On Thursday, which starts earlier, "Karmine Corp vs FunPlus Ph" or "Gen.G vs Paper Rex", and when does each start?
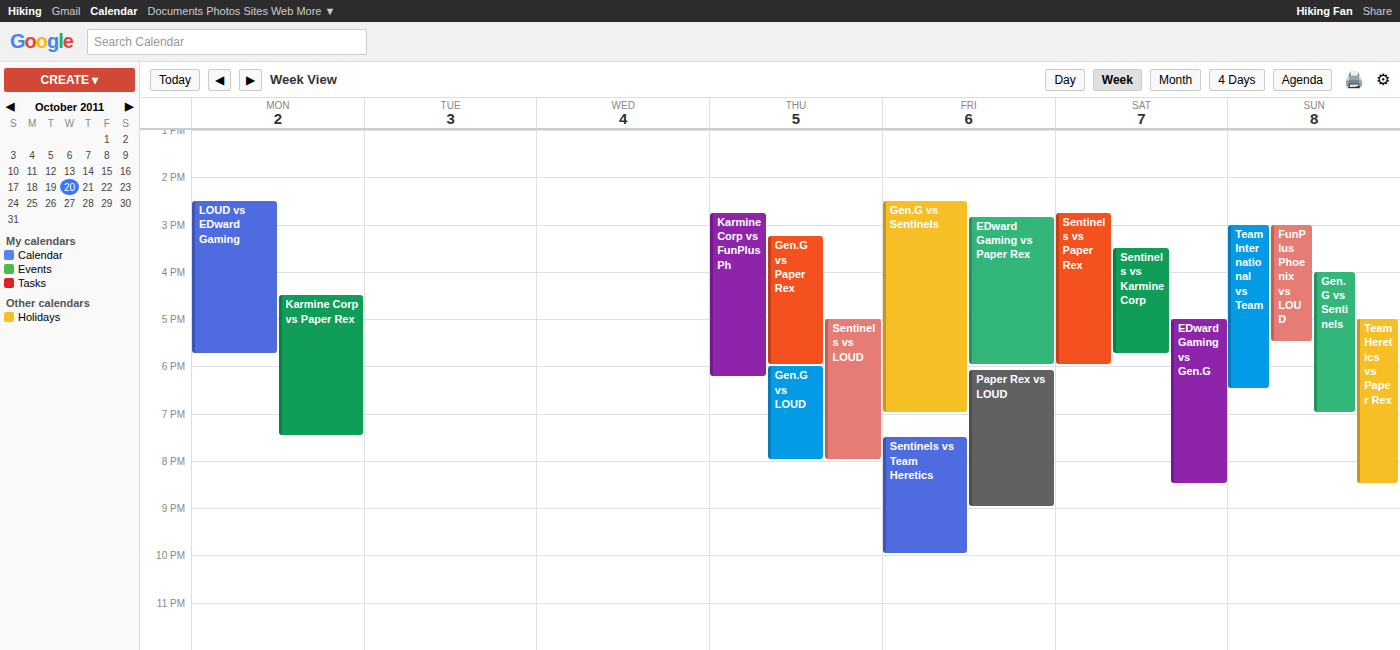
"Karmine Corp vs FunPlus Ph" 2:45 PM; "Gen.G vs Paper Rex" 3:15 PM.